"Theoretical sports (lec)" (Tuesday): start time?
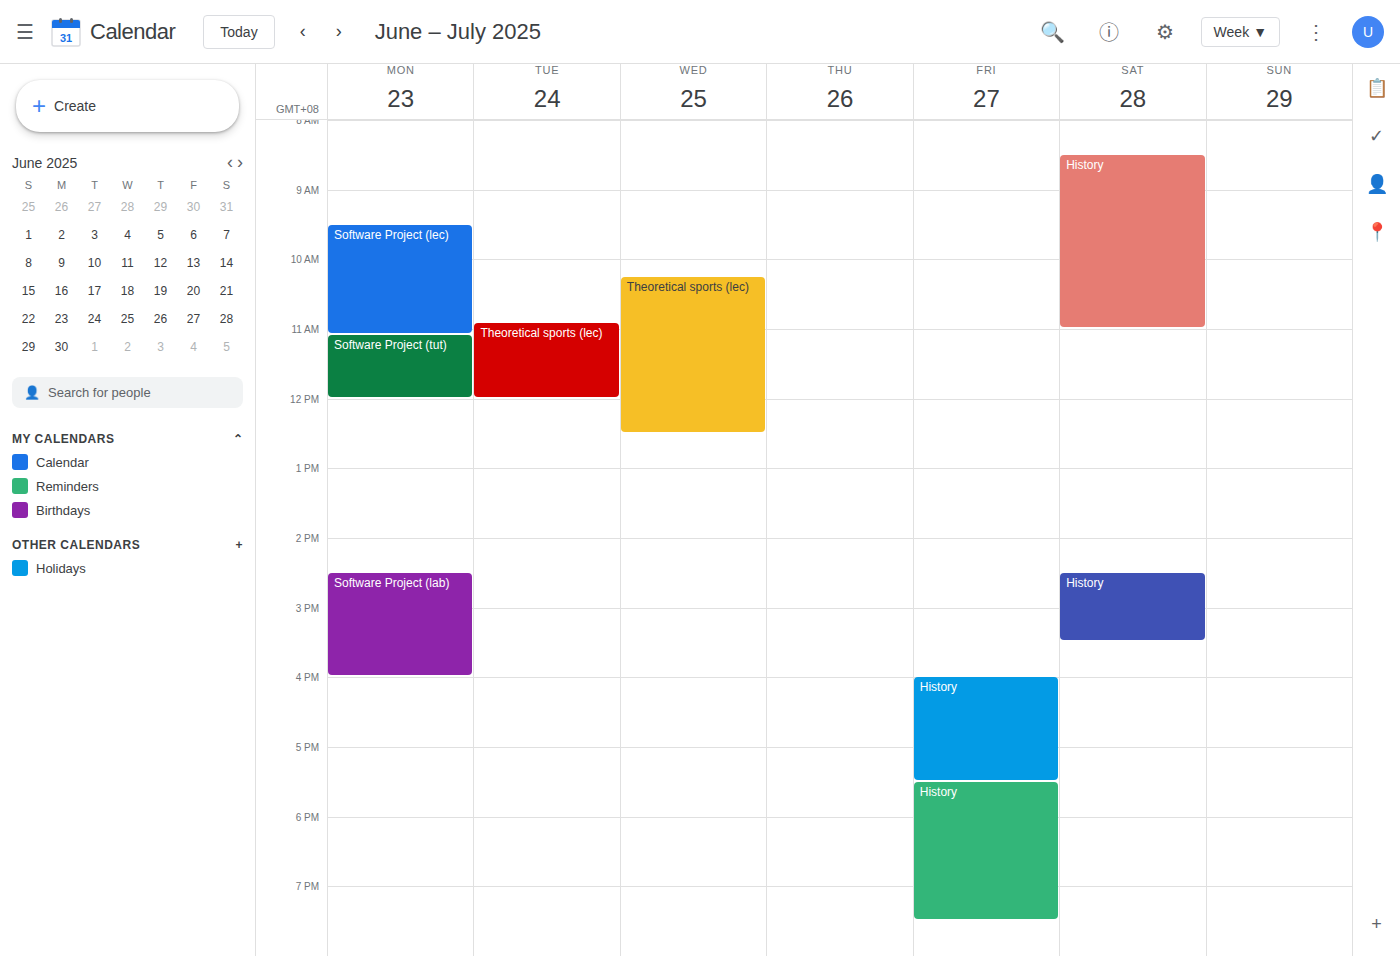
10:55 AM